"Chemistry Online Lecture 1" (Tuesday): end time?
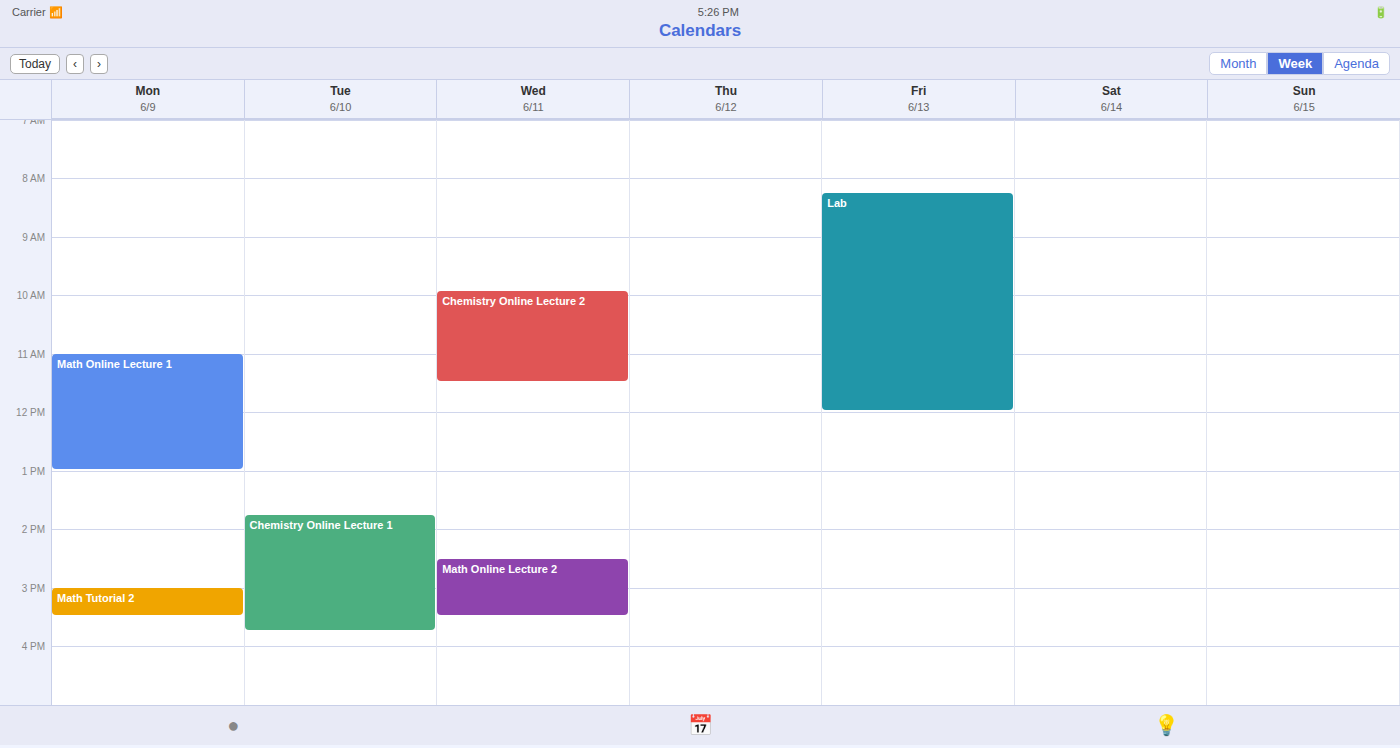
15:45